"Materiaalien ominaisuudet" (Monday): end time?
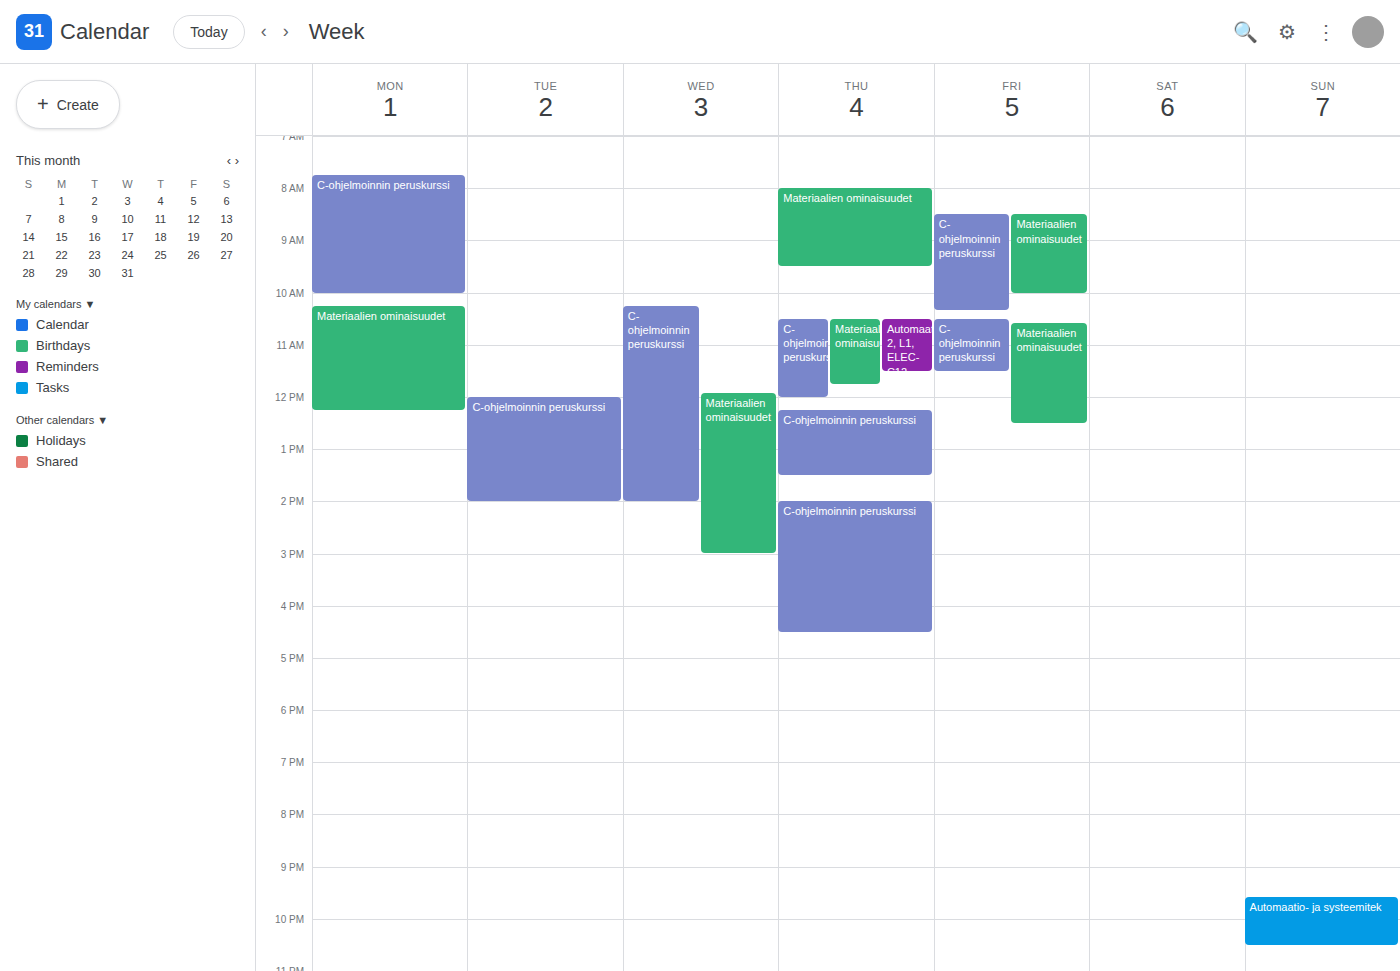
12:15 PM